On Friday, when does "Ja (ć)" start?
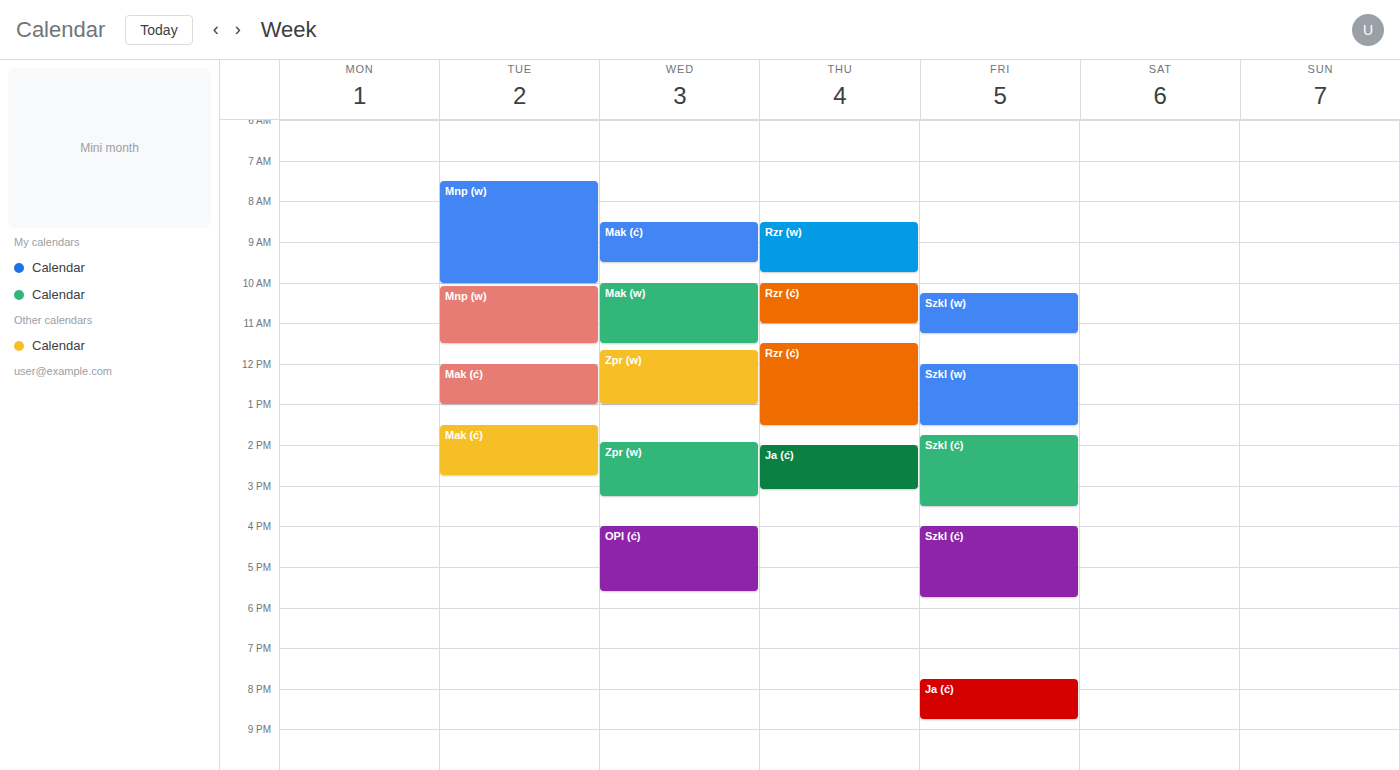
7:45 PM